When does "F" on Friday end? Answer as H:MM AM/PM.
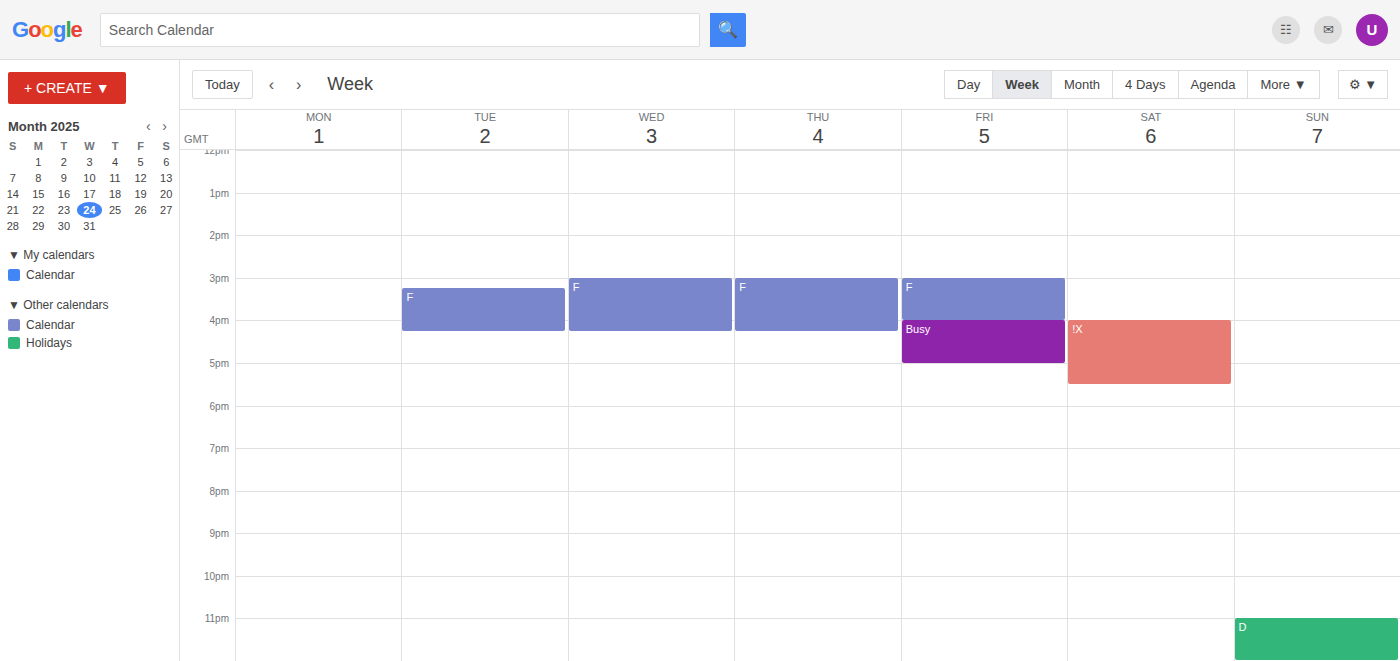
4:00 PM